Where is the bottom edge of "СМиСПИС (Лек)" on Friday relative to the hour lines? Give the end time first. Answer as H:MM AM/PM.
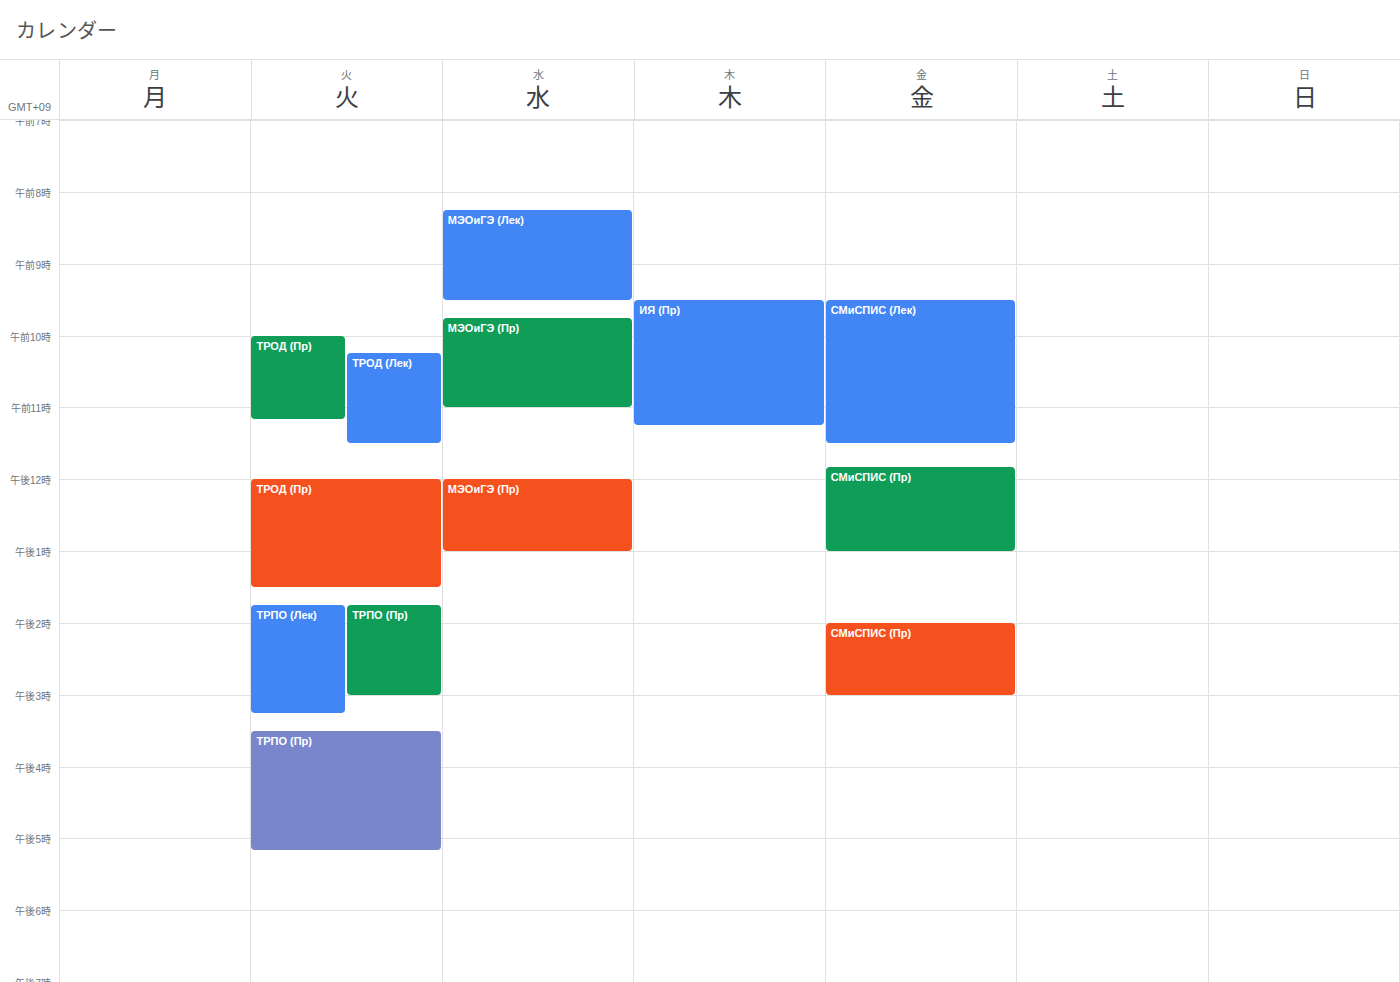
11:30 AM -- halfway between the 11 AM and 12 PM lines.